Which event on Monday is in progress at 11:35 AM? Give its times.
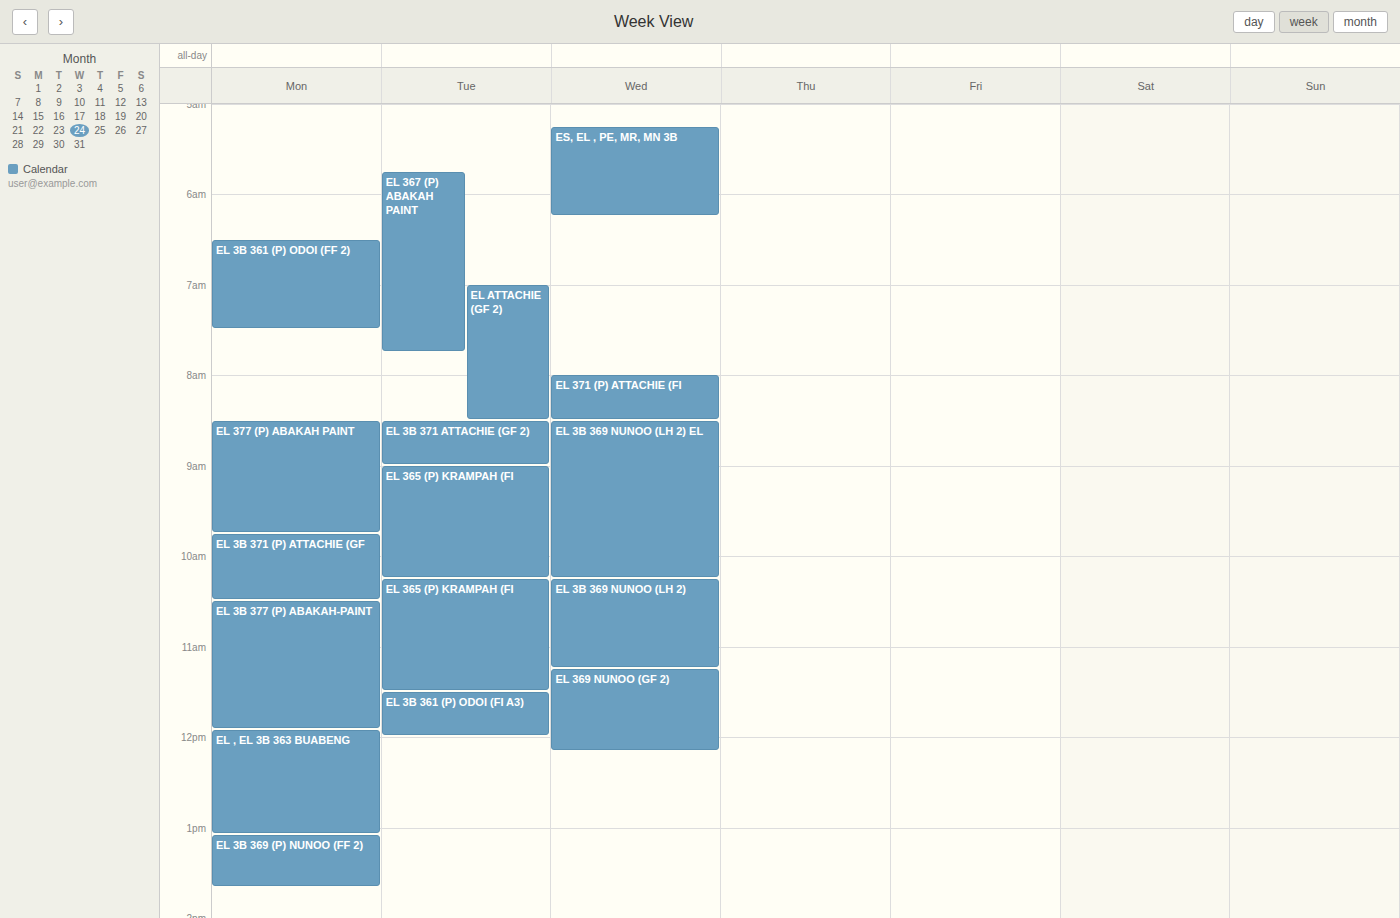
"EL 3B 377 (P) ABAKAH-PAINT", 10:30 AM to 11:55 AM